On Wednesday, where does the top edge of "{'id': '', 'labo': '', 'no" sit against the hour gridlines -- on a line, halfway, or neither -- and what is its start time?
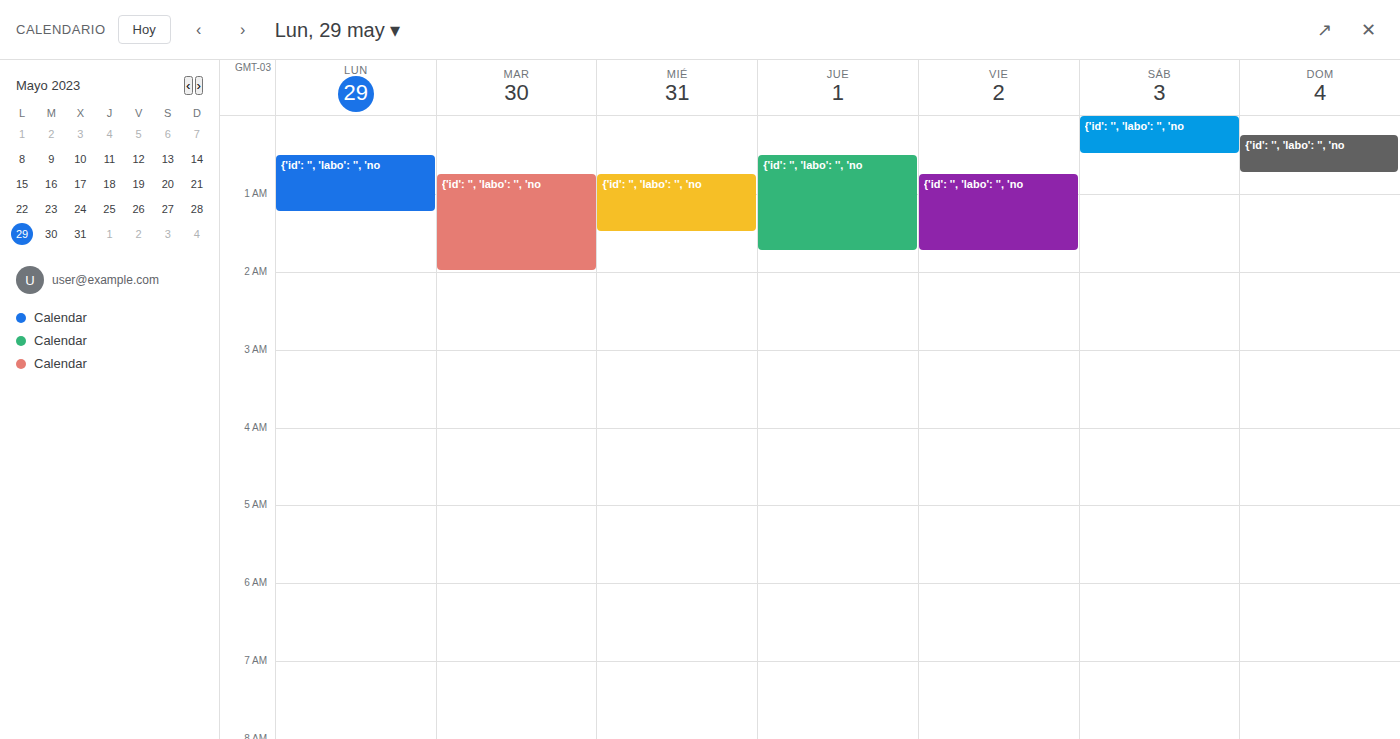
12:45 AM -- neither: three quarters of the way from the 12 AM line to the 1 AM line.